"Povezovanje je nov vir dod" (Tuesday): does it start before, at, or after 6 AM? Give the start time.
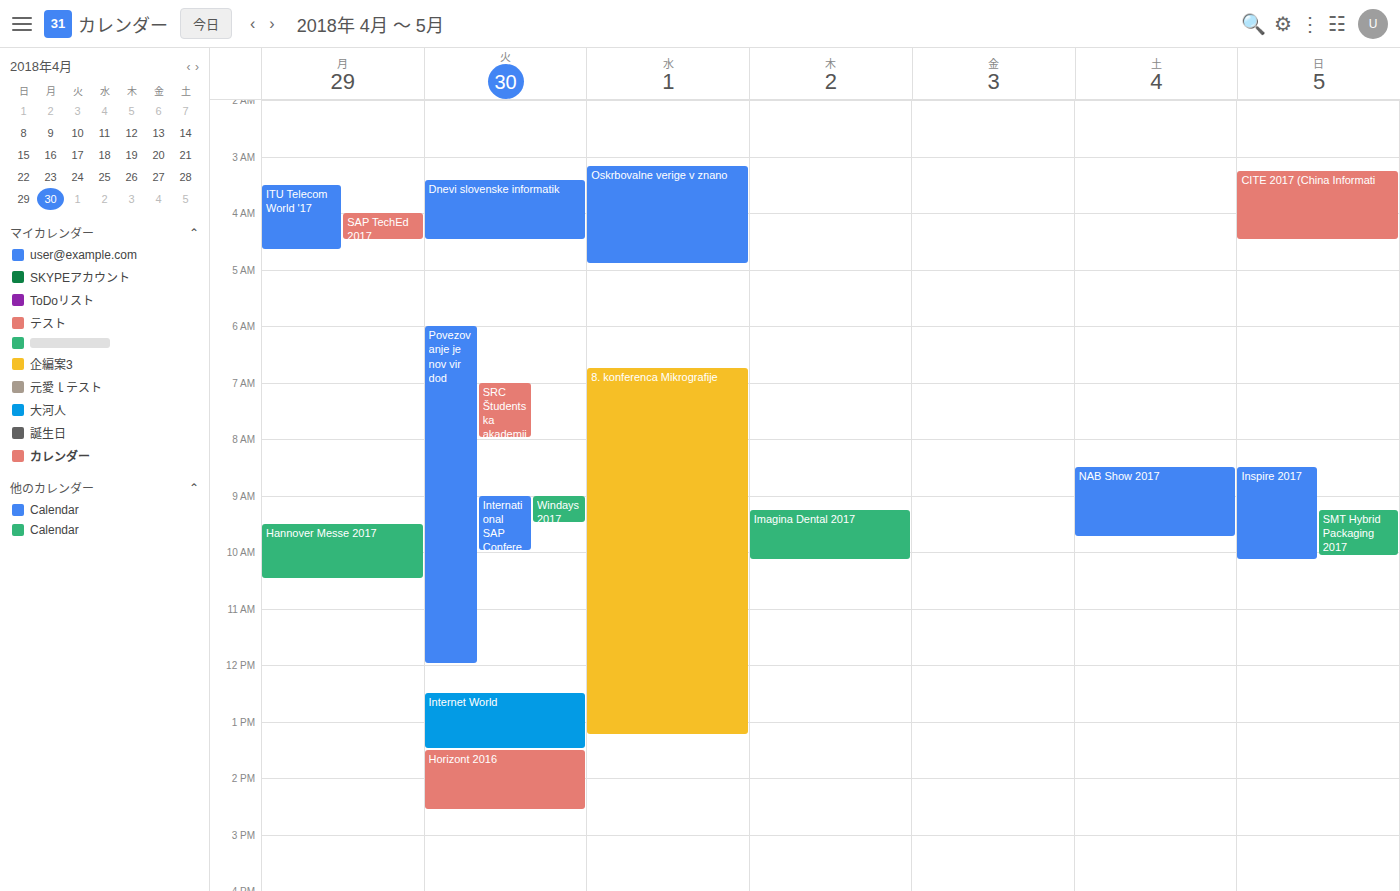
6:00 AM -- exactly at 6 AM, on the 6 AM line.